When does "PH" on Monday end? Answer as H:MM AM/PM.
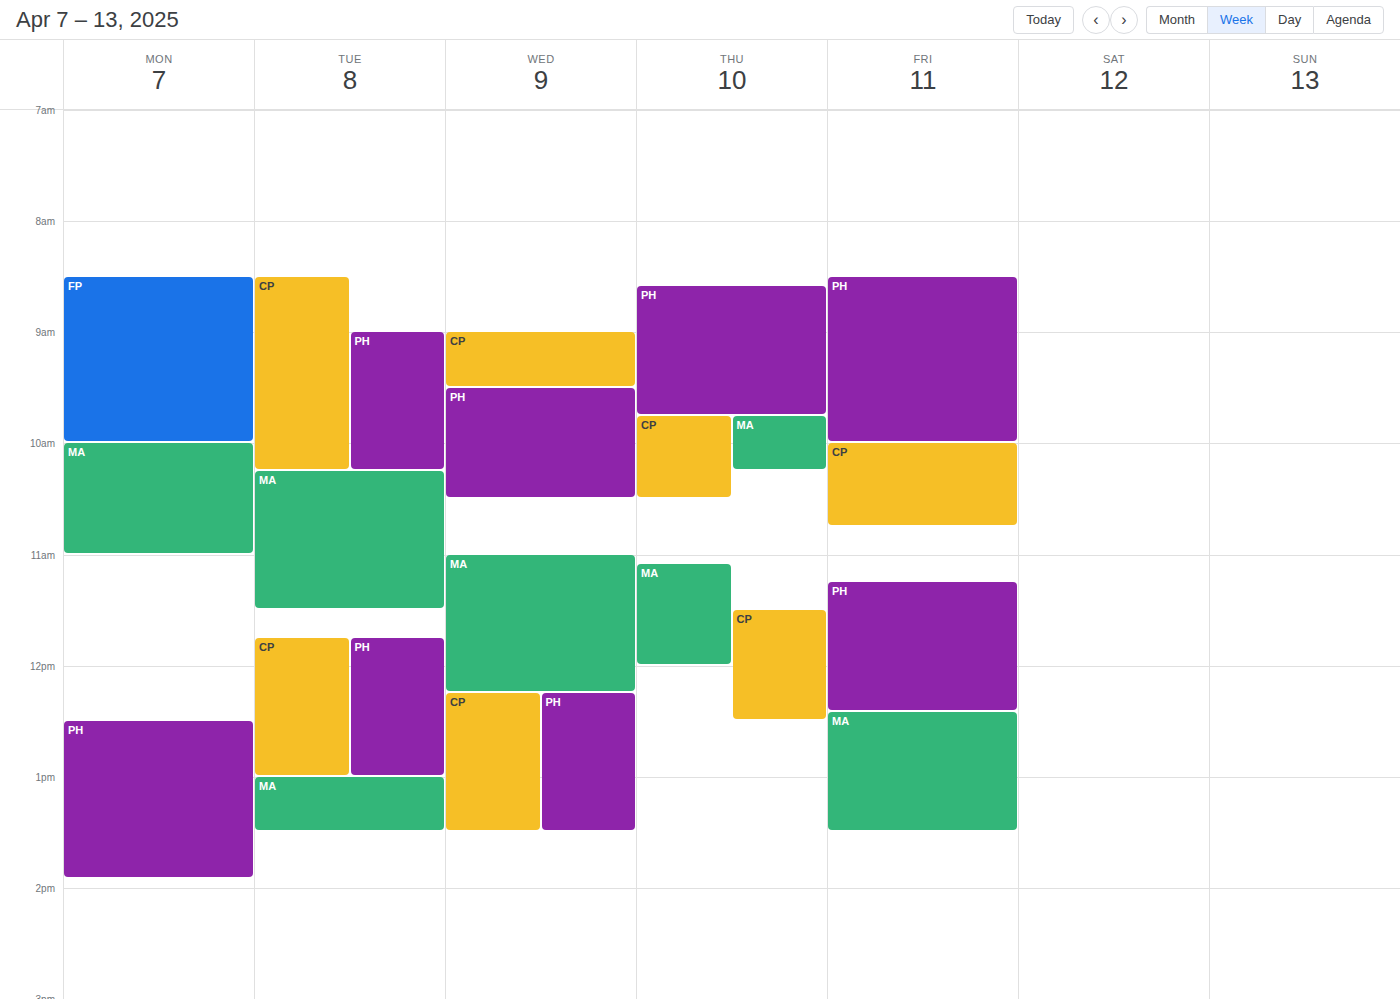
1:55 PM